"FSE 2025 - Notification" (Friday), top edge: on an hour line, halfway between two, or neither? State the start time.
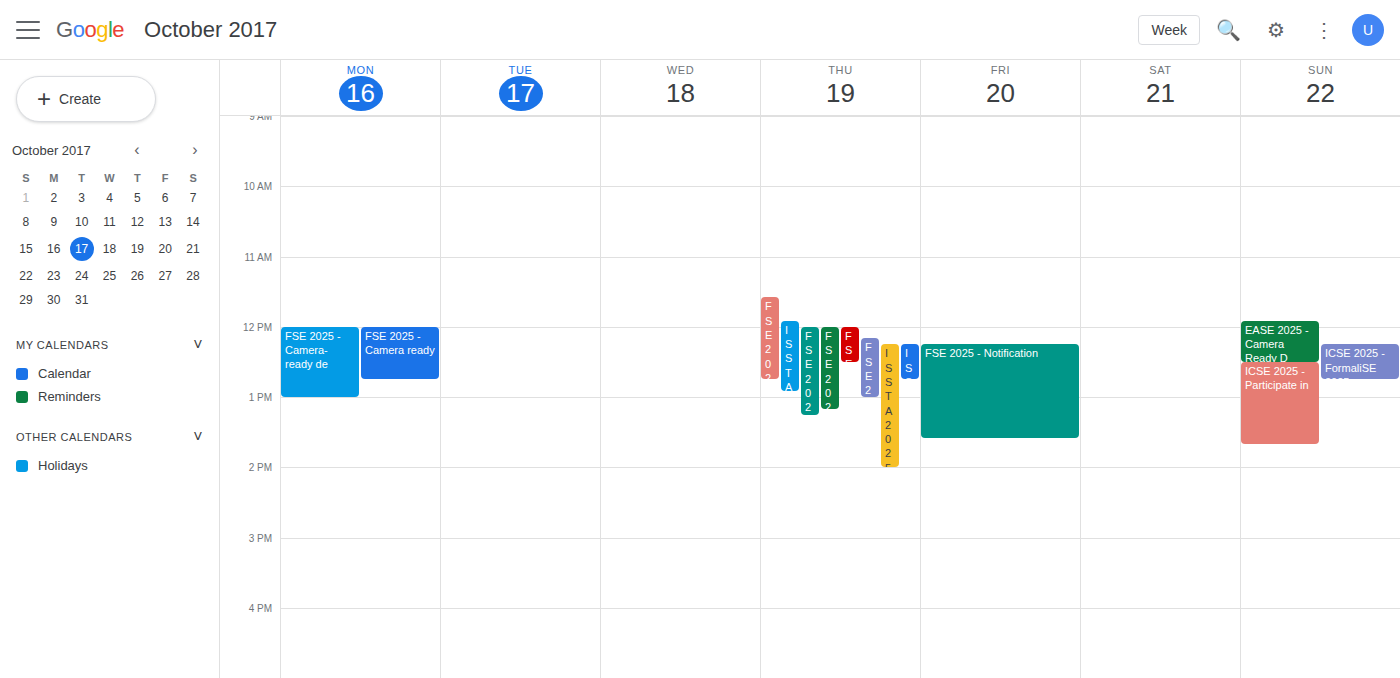
12:15 PM -- neither: a quarter of the way from the 12 PM line to the 1 PM line.